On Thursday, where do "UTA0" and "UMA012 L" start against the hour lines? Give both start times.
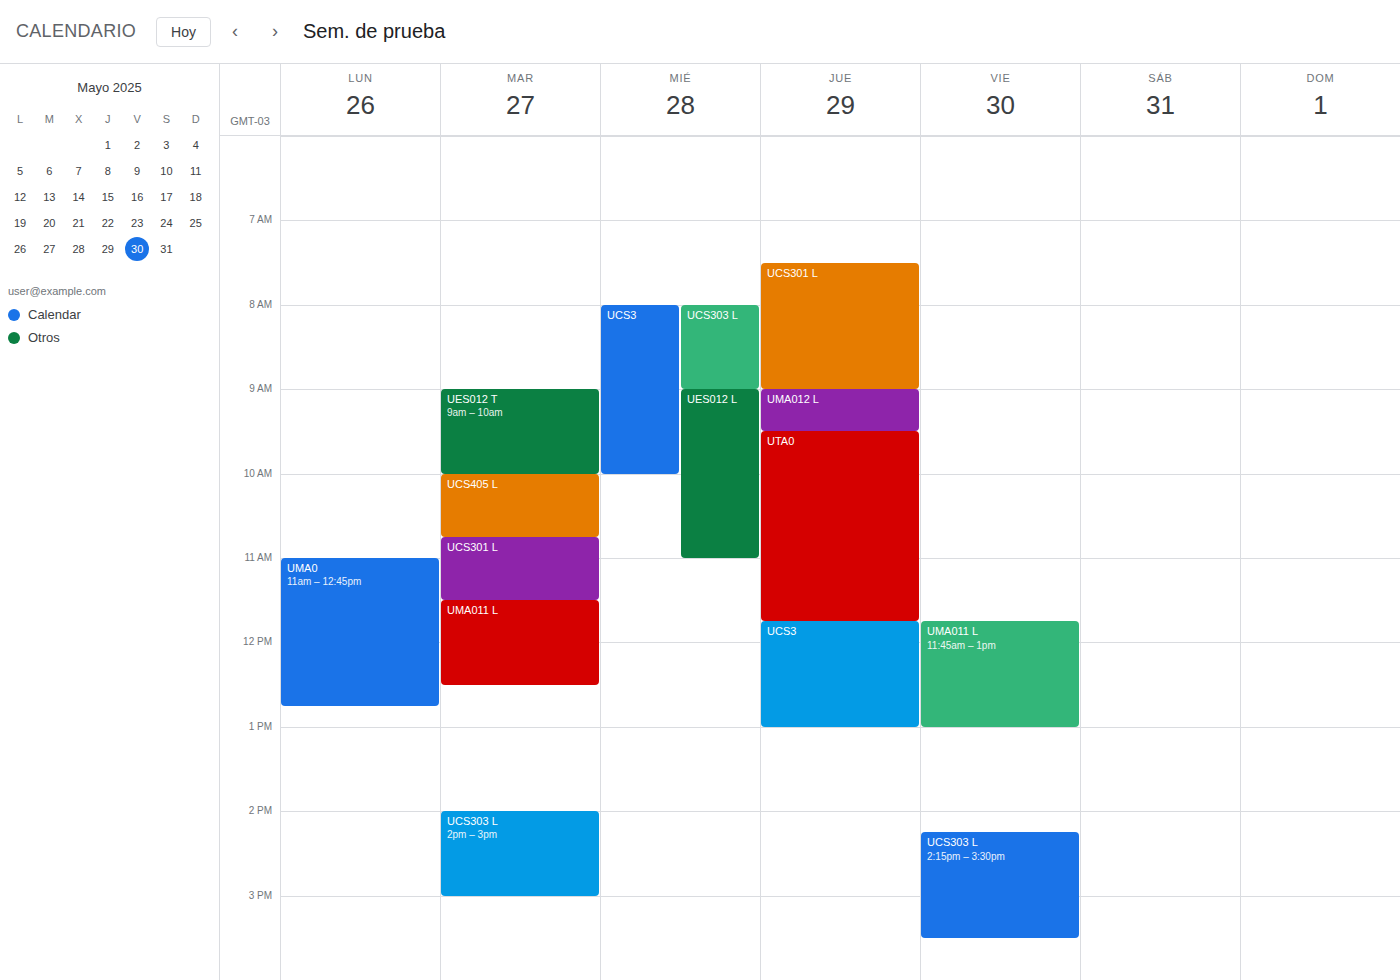
"UTA0": 9:30 AM, halfway between the 9 AM and 10 AM lines. "UMA012 L": 9:00 AM, exactly on the 9 AM line.